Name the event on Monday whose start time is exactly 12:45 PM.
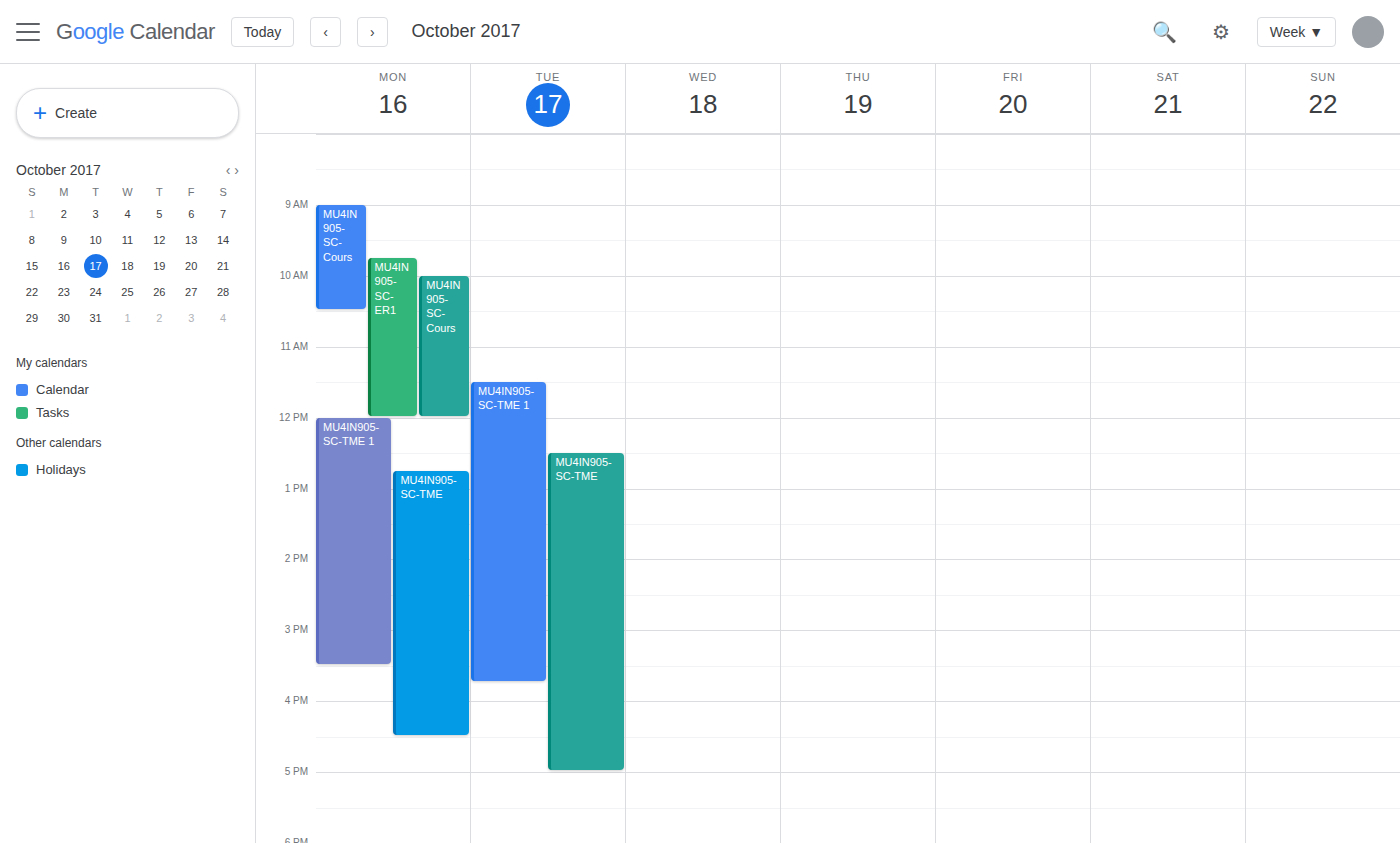
"MU4IN905-SC-TME"